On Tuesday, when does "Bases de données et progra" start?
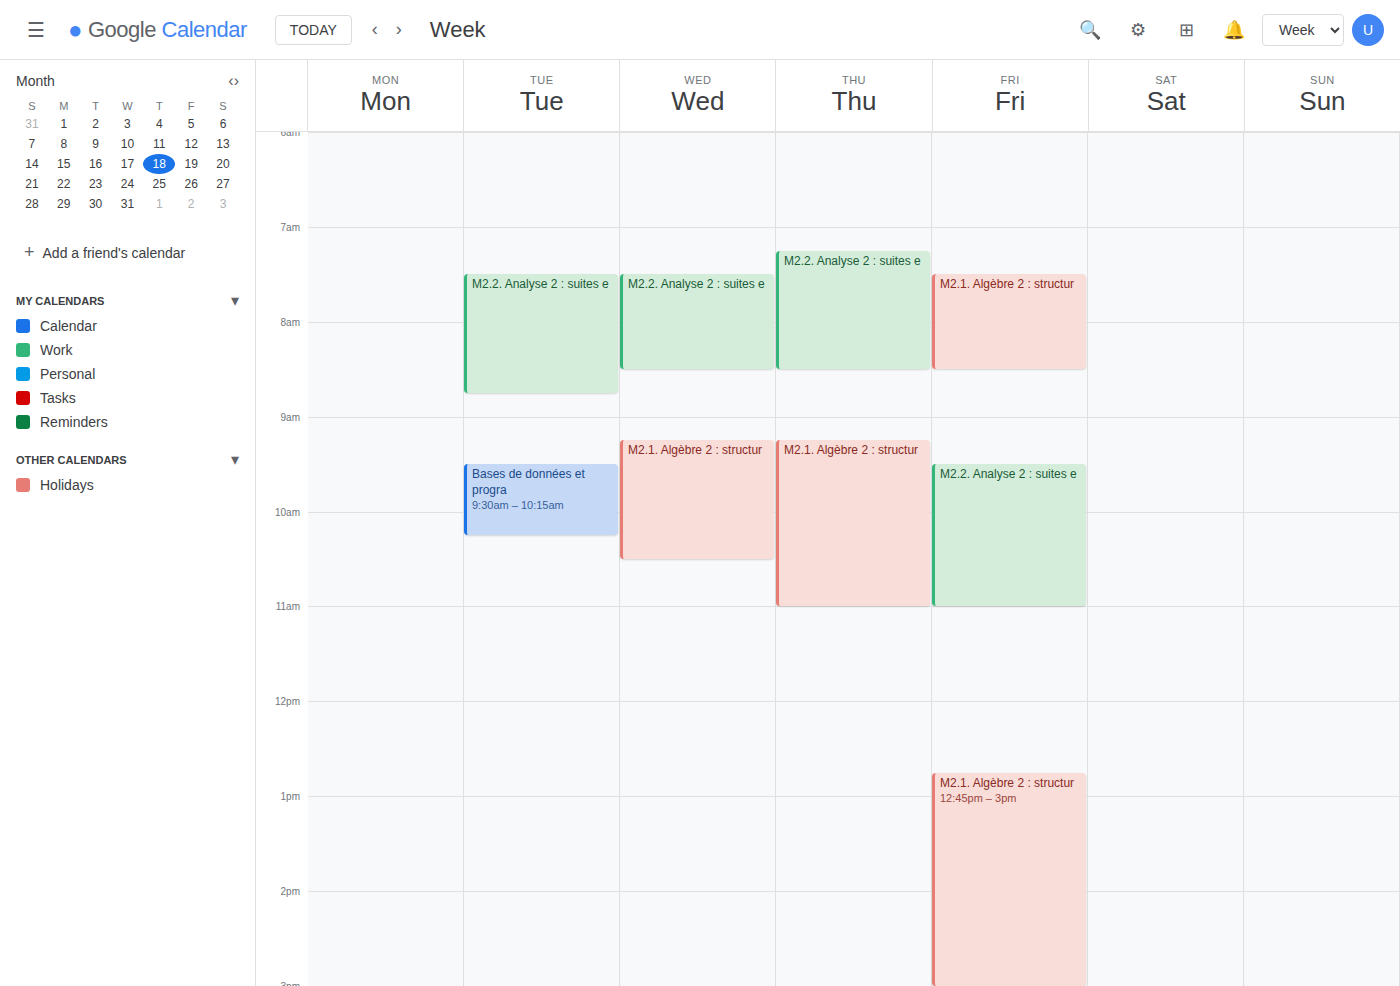
9:30 AM